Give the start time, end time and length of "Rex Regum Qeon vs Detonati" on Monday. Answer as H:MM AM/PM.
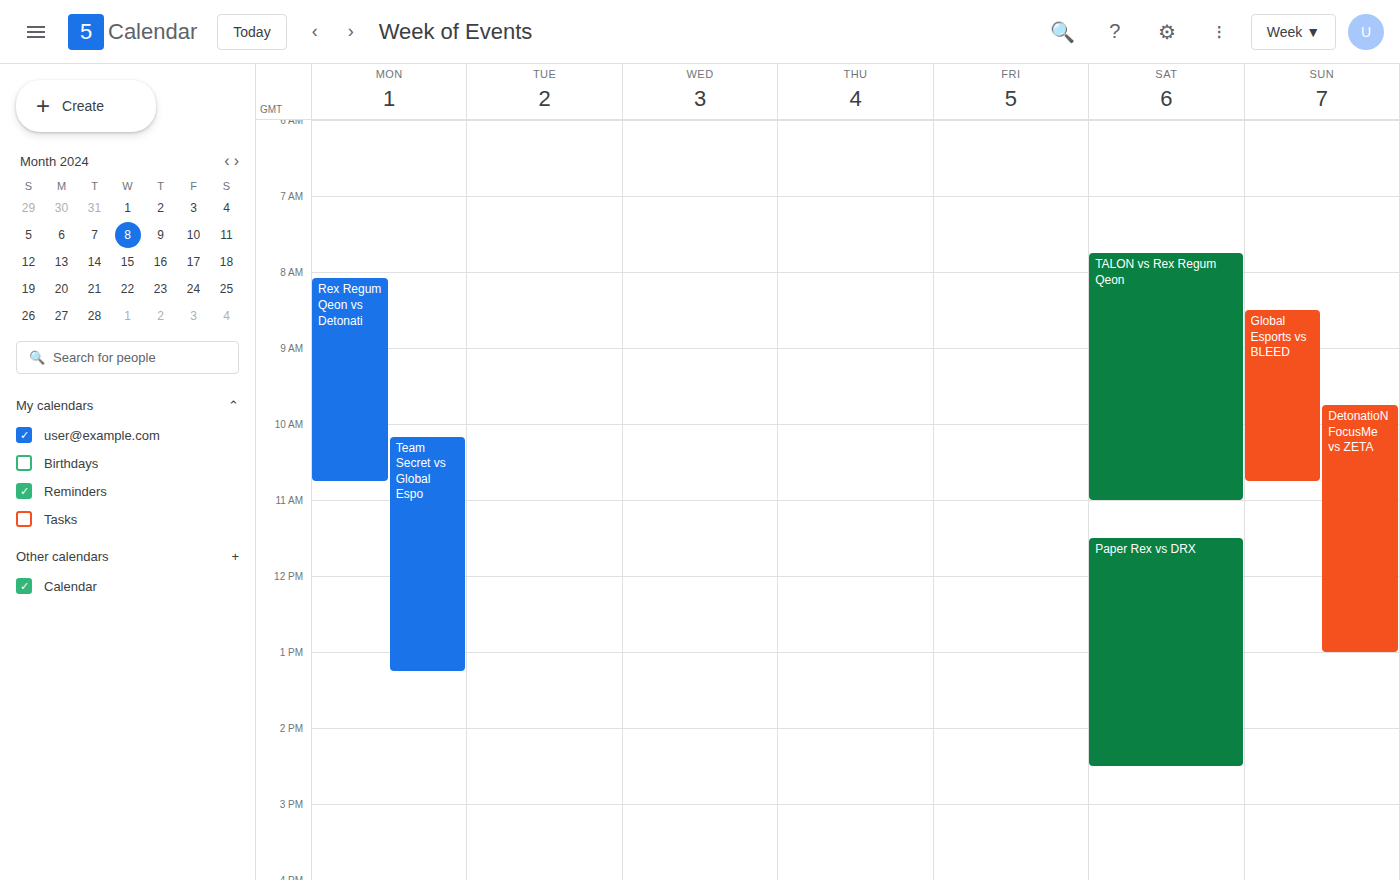
8:05 AM to 10:45 AM, 2 hours 40 minutes